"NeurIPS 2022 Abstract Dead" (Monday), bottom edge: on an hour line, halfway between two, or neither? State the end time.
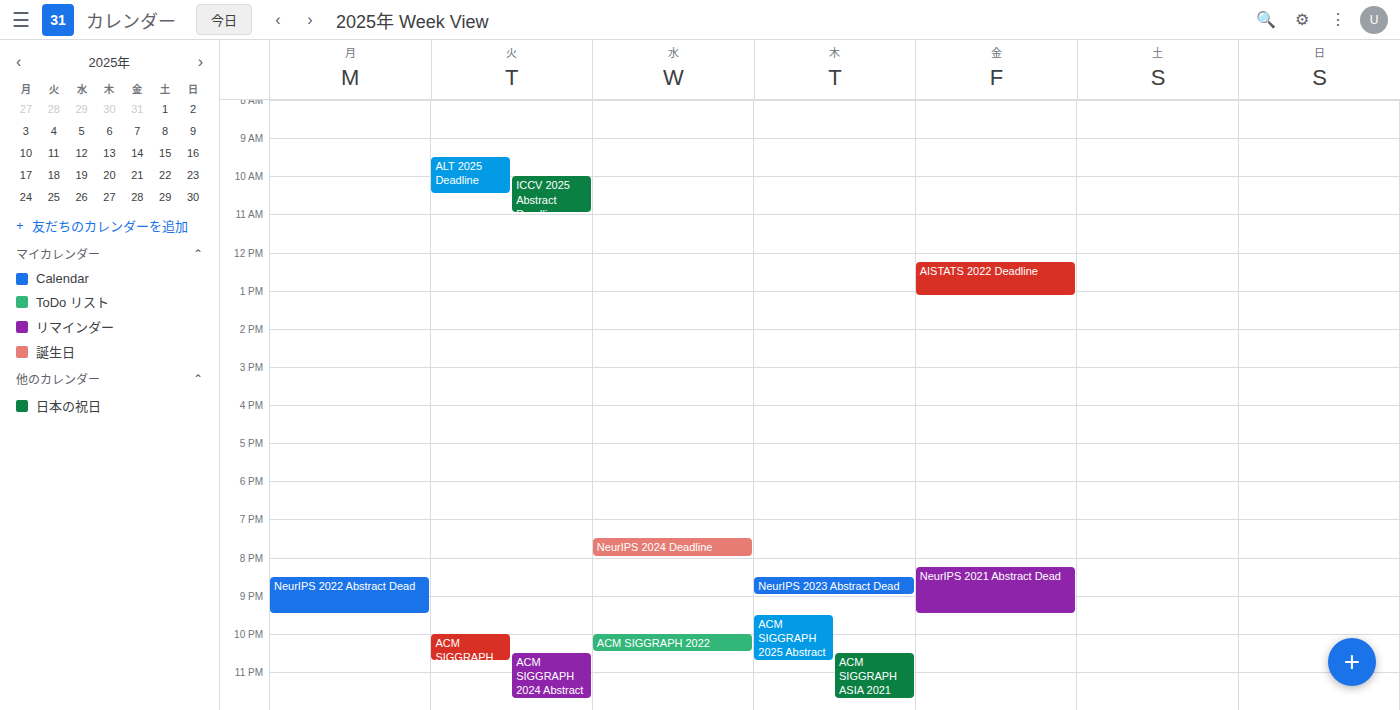
21:30 -- halfway between the 21:00 and 22:00 lines.